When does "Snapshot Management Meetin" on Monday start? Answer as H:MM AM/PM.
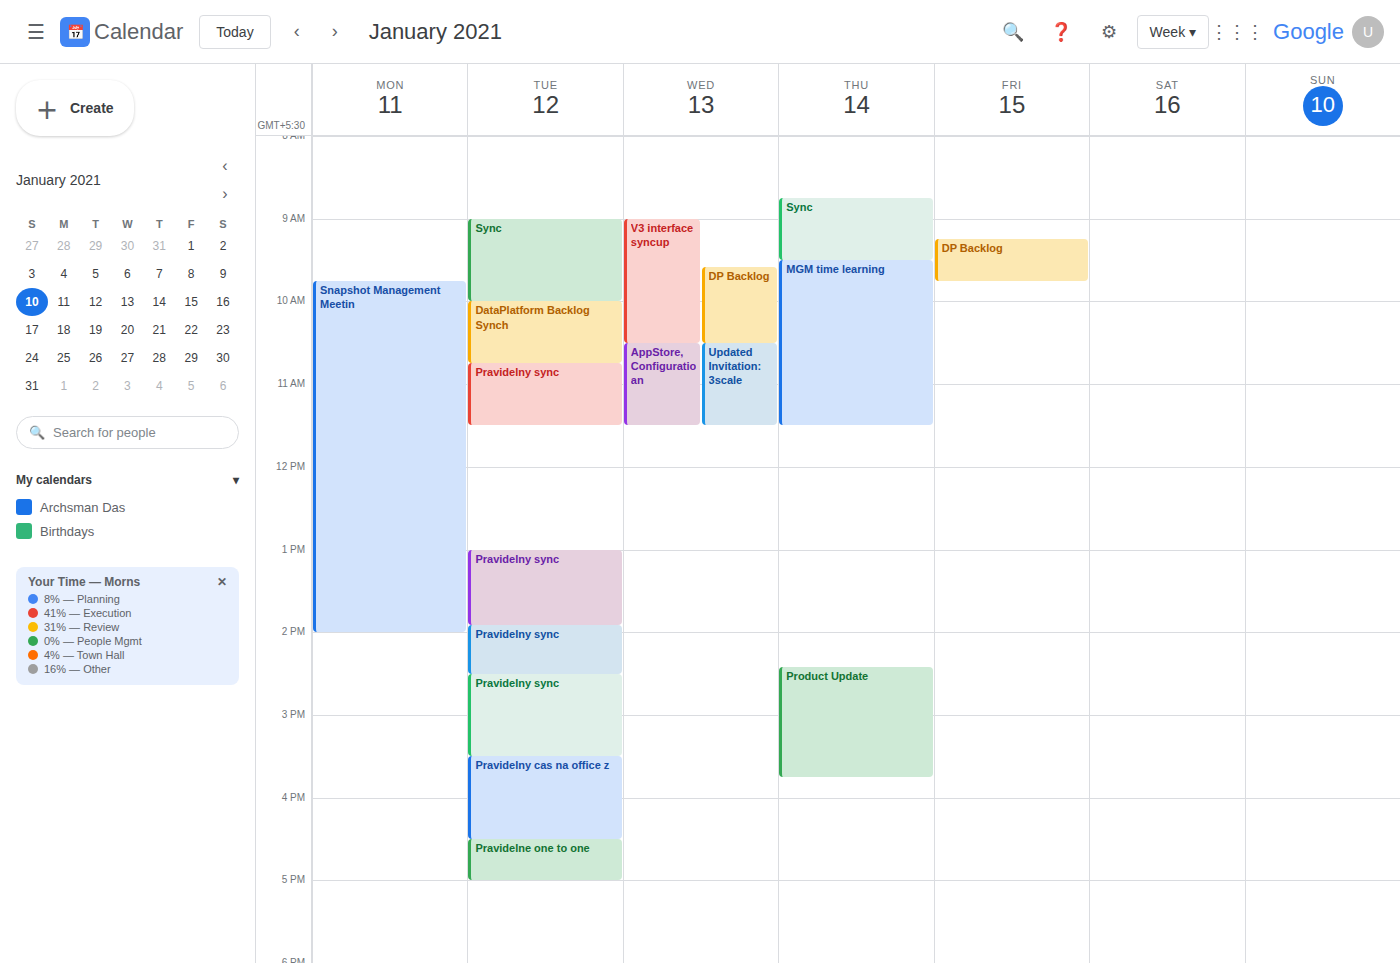
9:45 AM